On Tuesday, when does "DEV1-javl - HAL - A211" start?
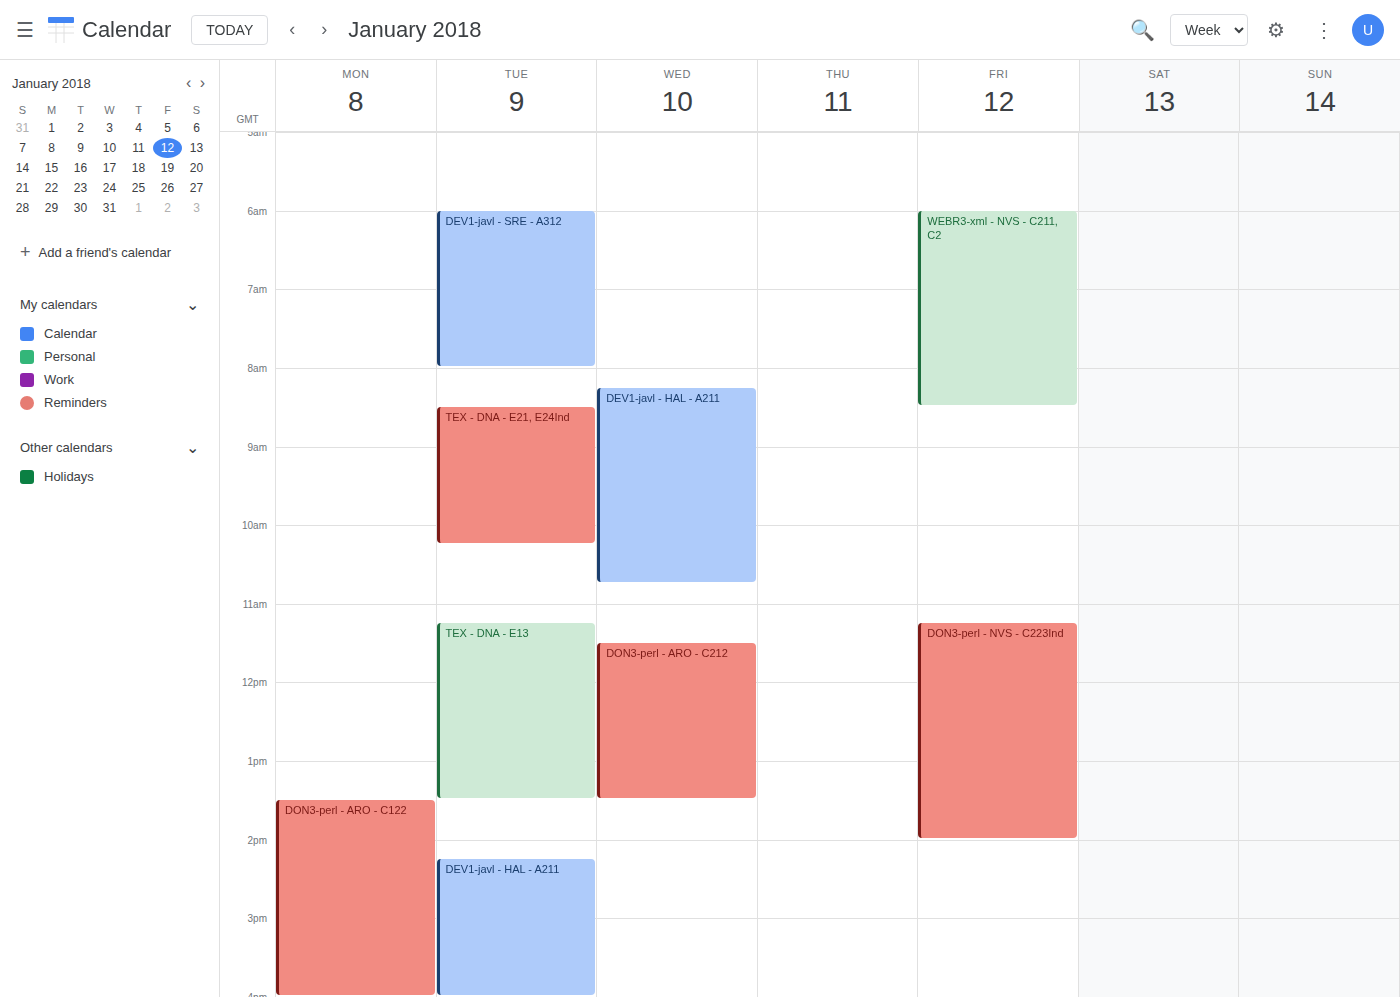
2:15 PM